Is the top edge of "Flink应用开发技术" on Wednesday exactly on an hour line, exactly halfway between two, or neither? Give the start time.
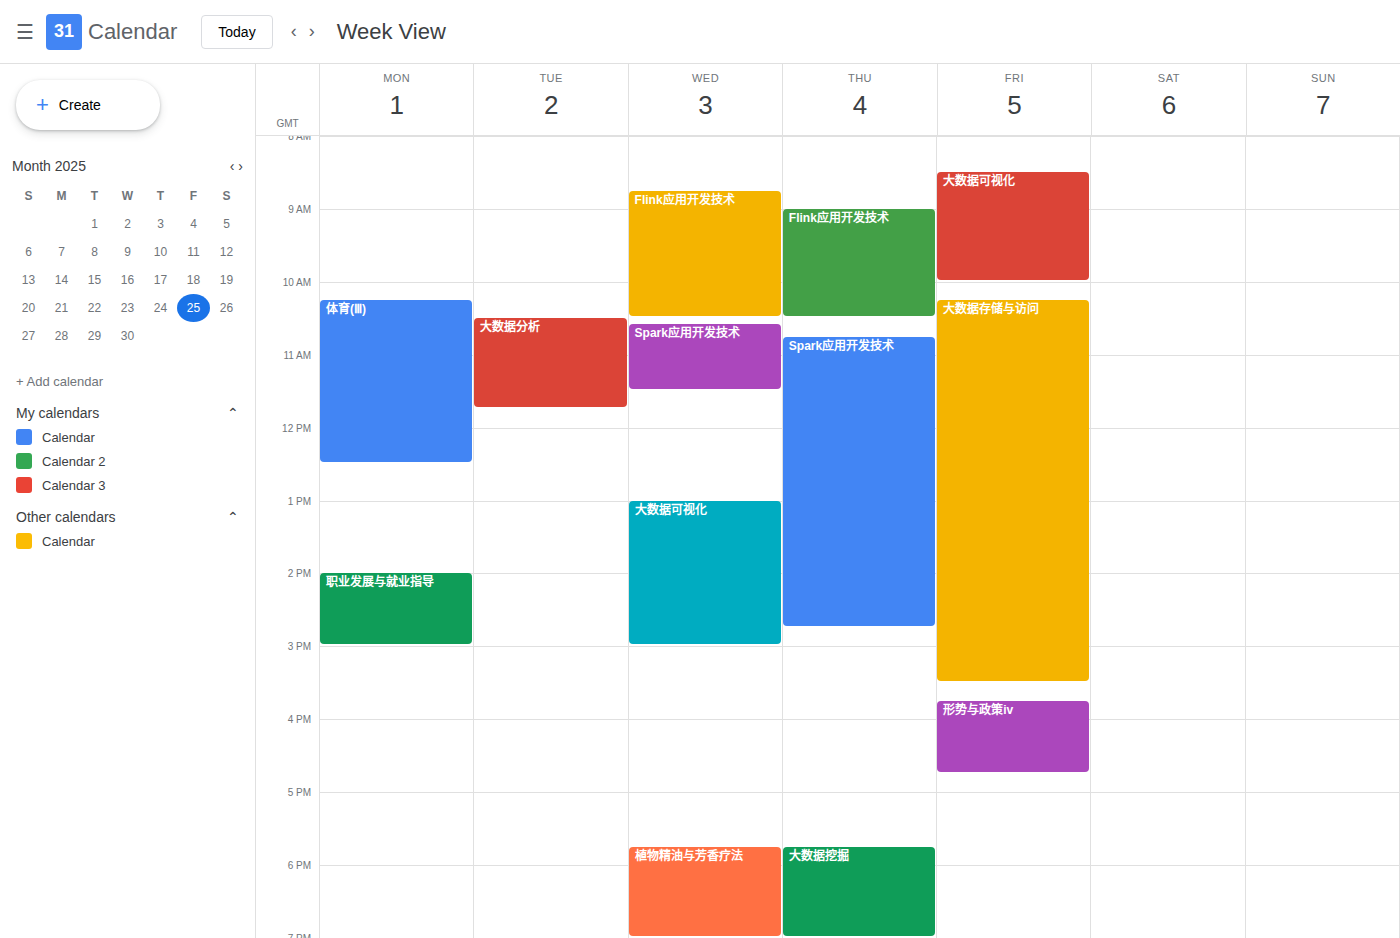
8:45 AM -- neither: three quarters of the way from the 8 AM line to the 9 AM line.